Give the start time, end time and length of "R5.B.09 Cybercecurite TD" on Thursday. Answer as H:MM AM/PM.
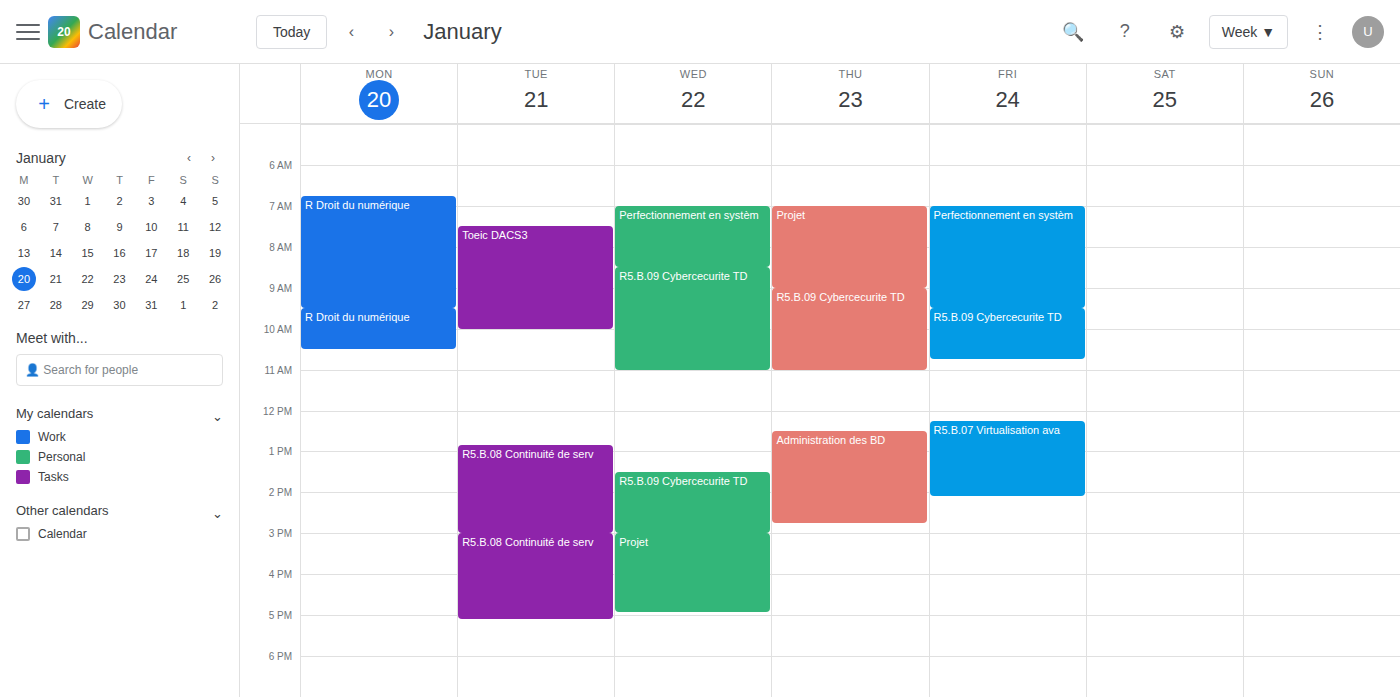
9:00 AM to 11:00 AM, 2 hours